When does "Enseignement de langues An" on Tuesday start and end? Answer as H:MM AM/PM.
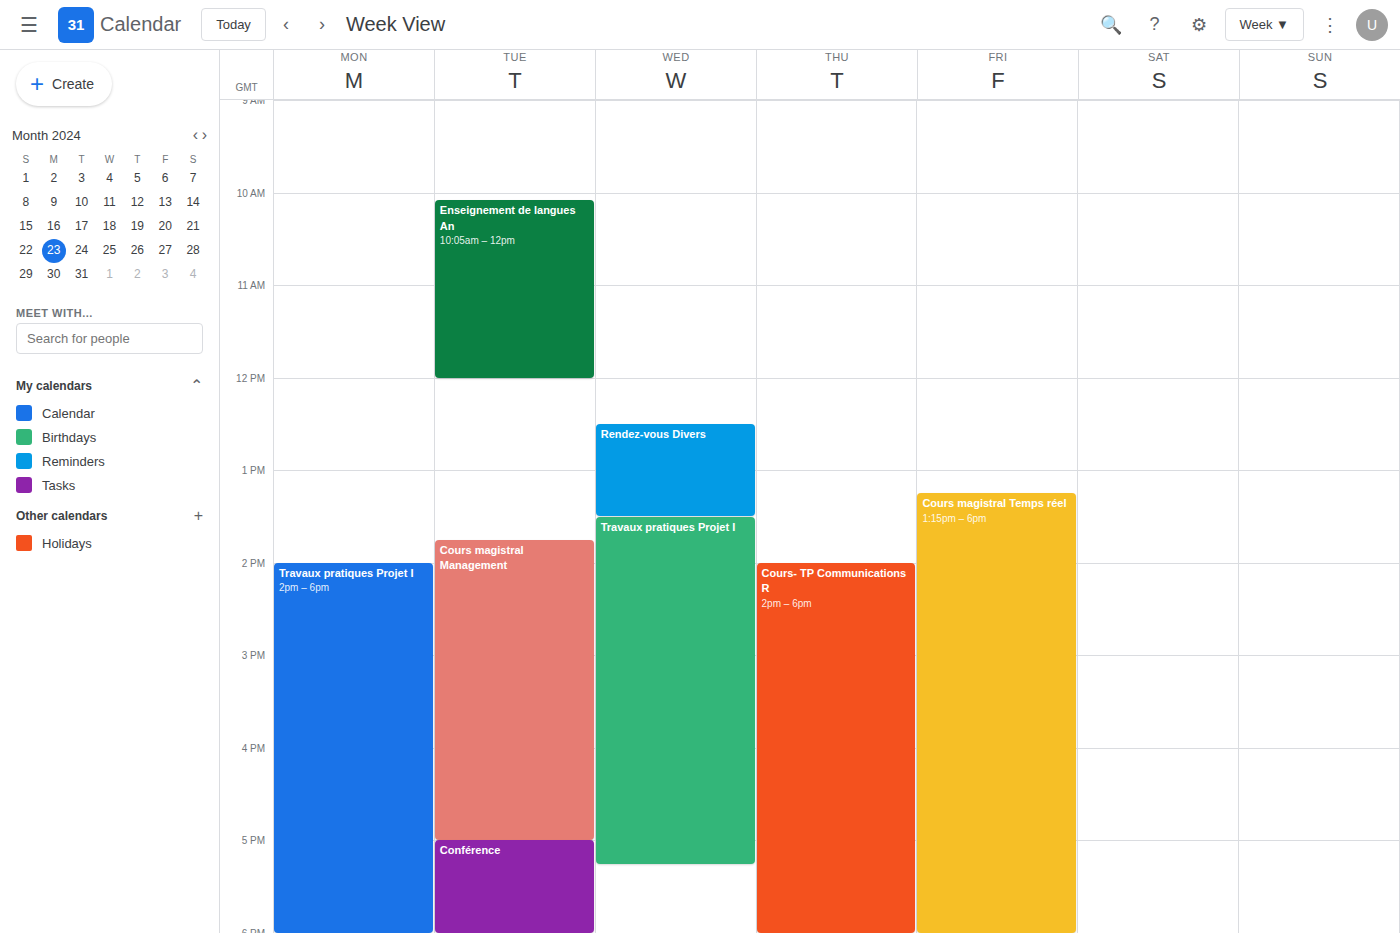
10:05 AM to 12:00 PM